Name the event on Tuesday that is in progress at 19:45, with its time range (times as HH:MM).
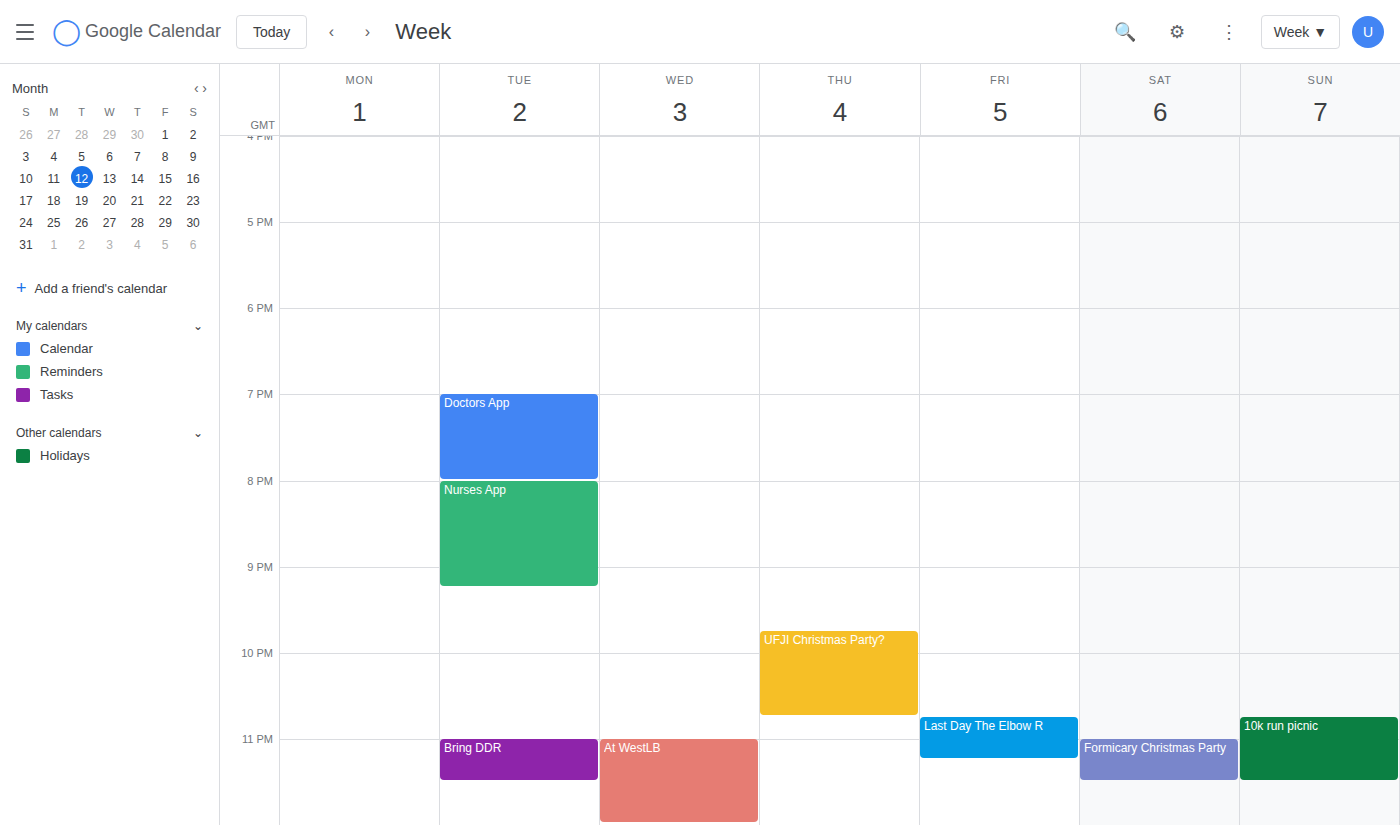
"Doctors App", 19:00 to 20:00